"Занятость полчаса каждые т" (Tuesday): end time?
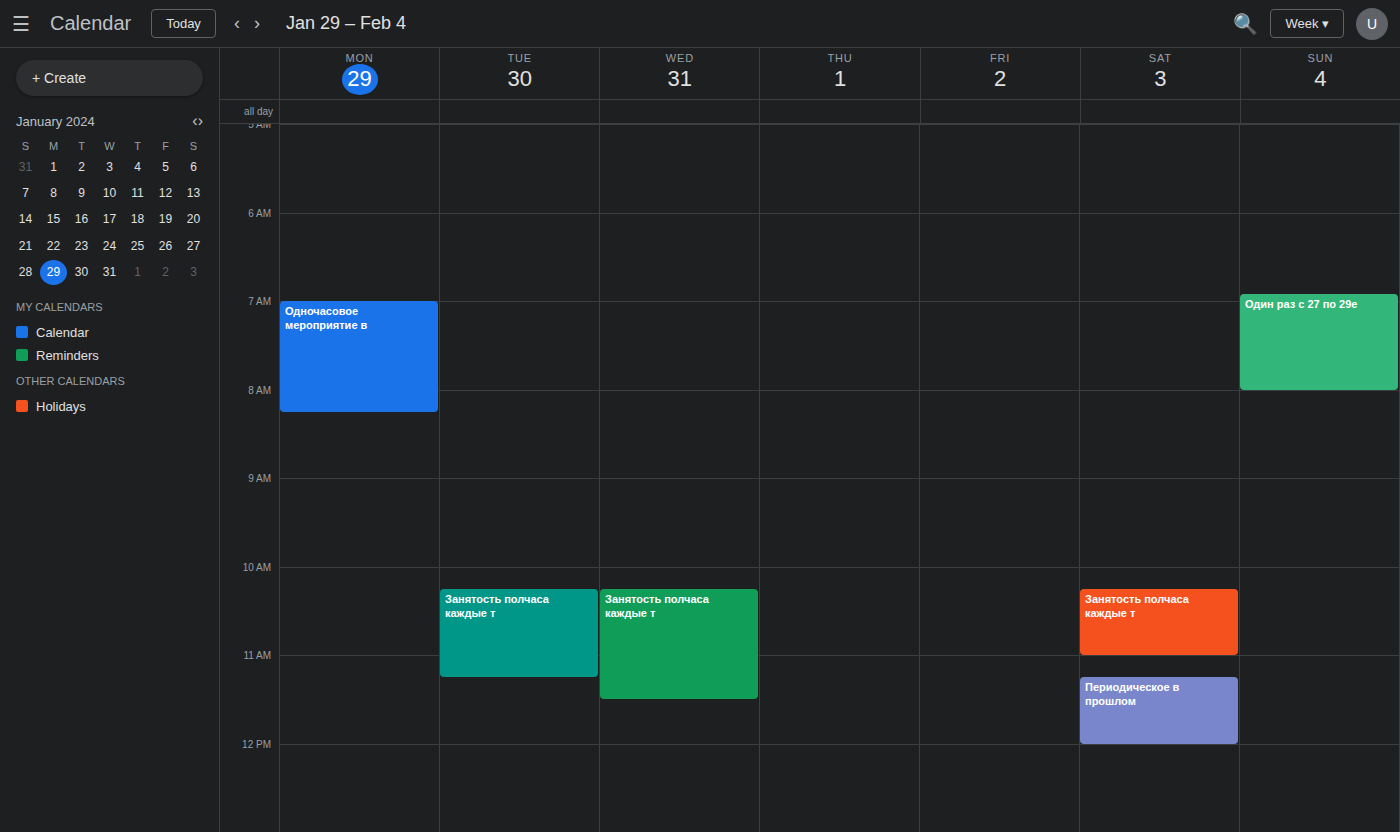
11:15 AM